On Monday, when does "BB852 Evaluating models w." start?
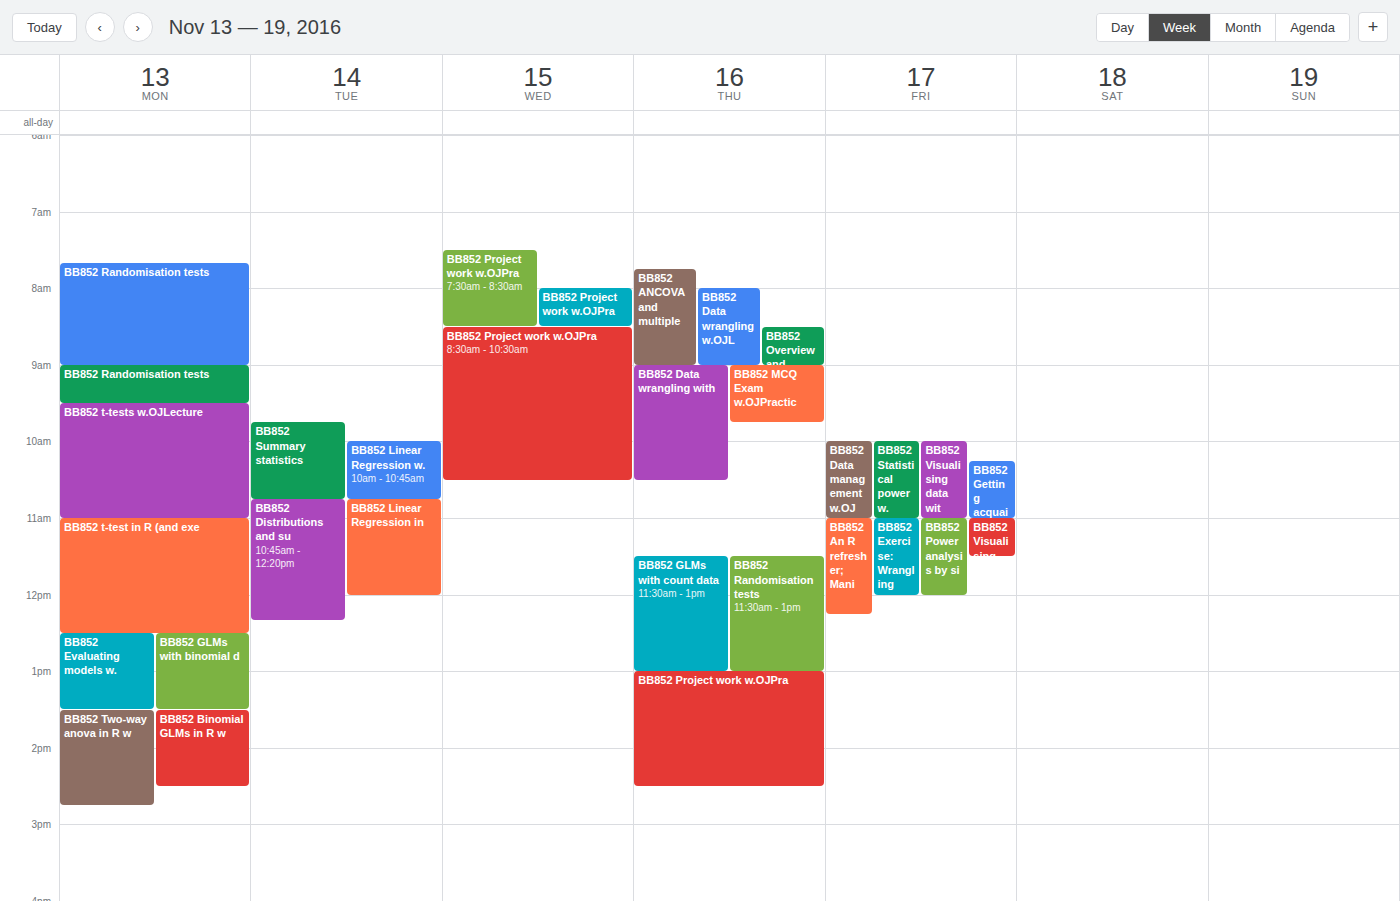
12:30 PM